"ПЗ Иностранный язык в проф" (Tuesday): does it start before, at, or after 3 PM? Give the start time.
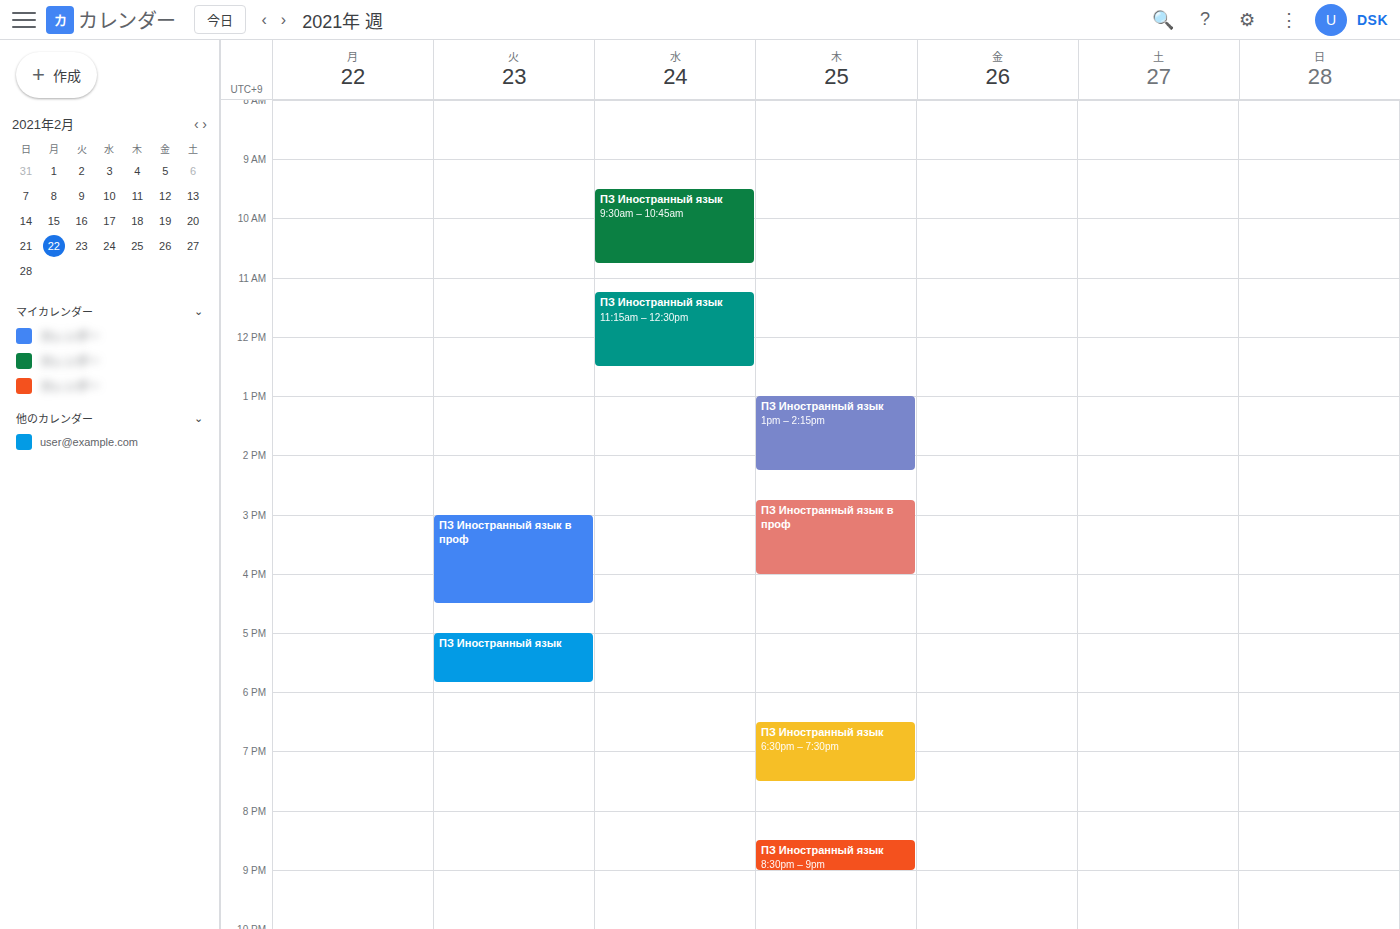
3:00 PM -- exactly at 3 PM, on the 3 PM line.